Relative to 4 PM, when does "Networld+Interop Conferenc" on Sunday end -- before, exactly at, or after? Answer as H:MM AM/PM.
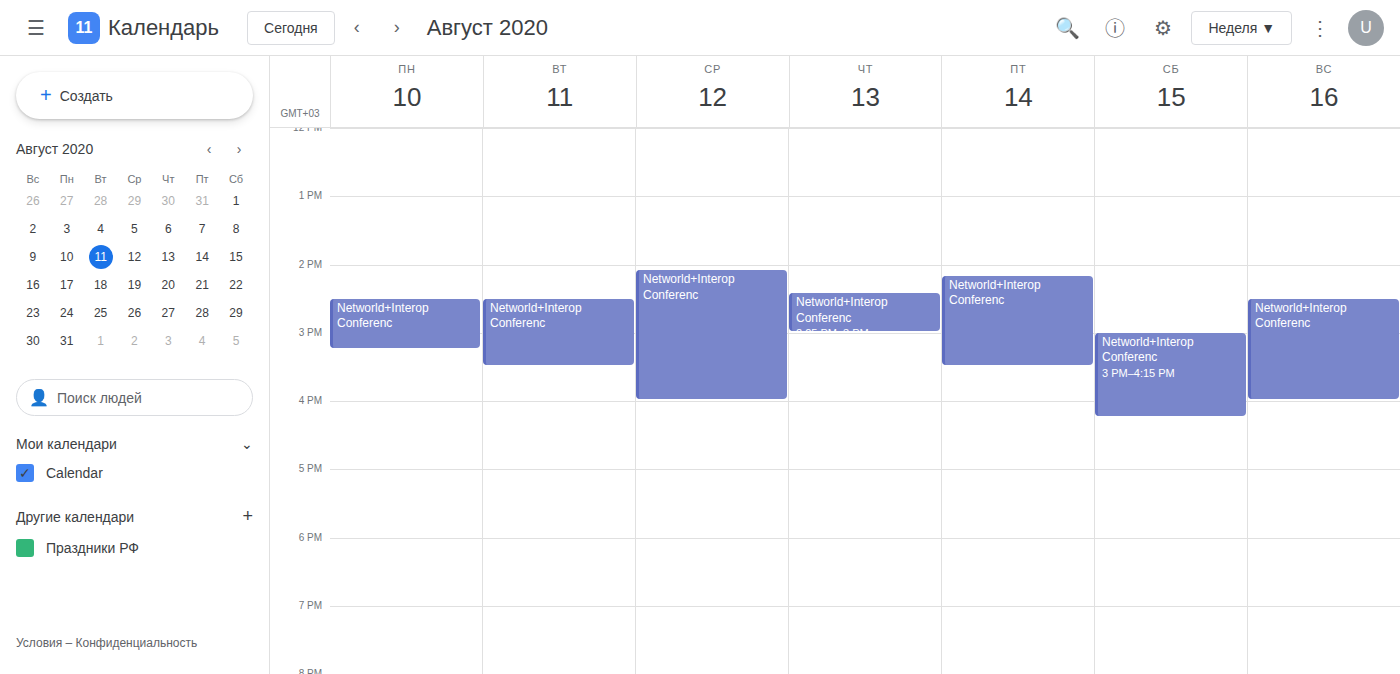
4:00 PM -- exactly at 4 PM, on the 4 PM line.